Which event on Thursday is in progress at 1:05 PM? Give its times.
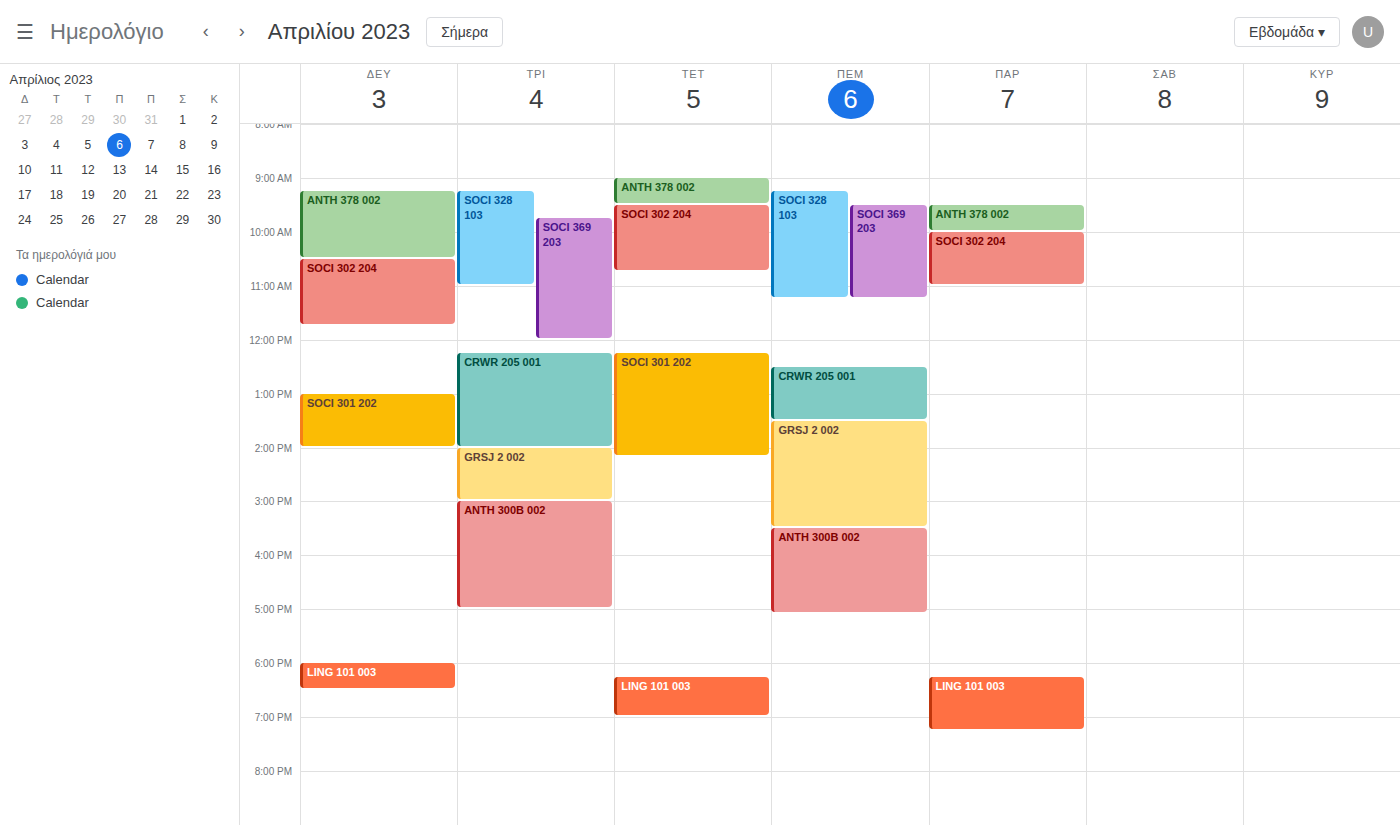
"CRWR 205 001", 12:30 PM to 1:30 PM